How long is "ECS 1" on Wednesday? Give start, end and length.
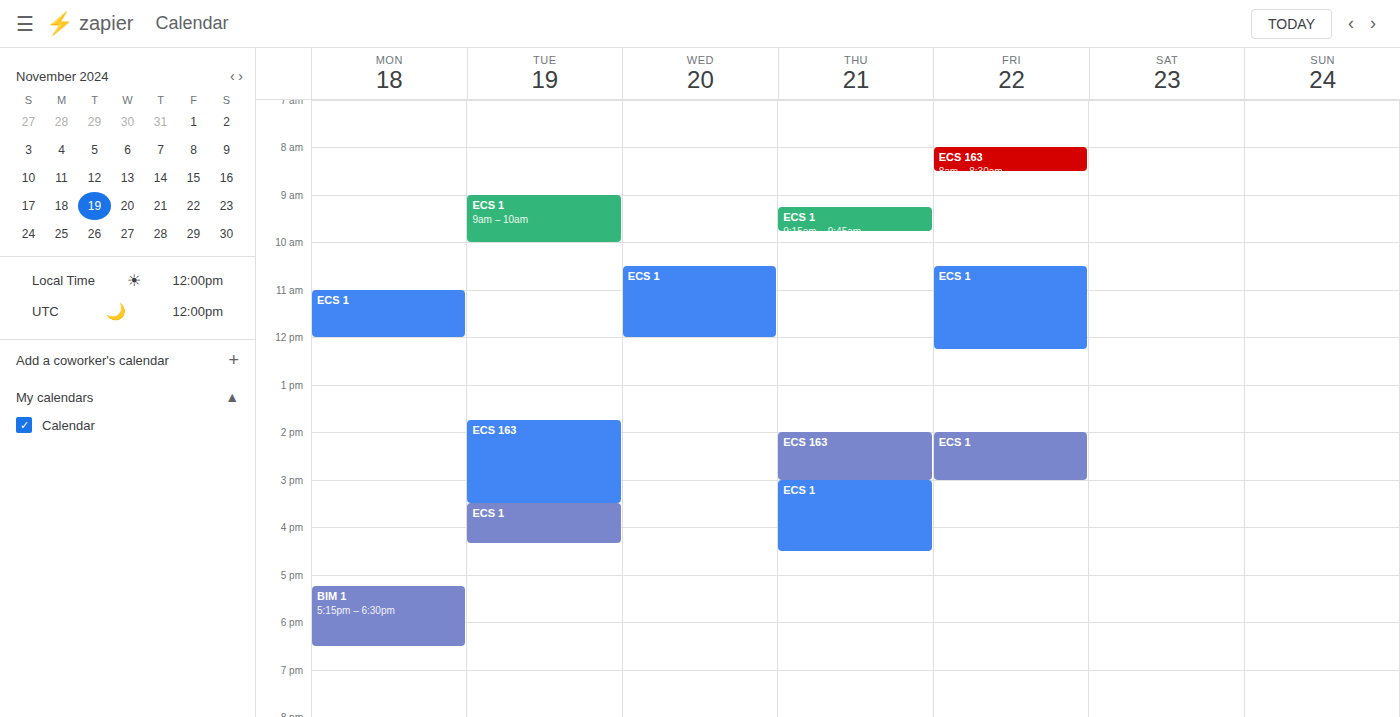
10:30 AM to 12:00 PM, 1 hour 30 minutes